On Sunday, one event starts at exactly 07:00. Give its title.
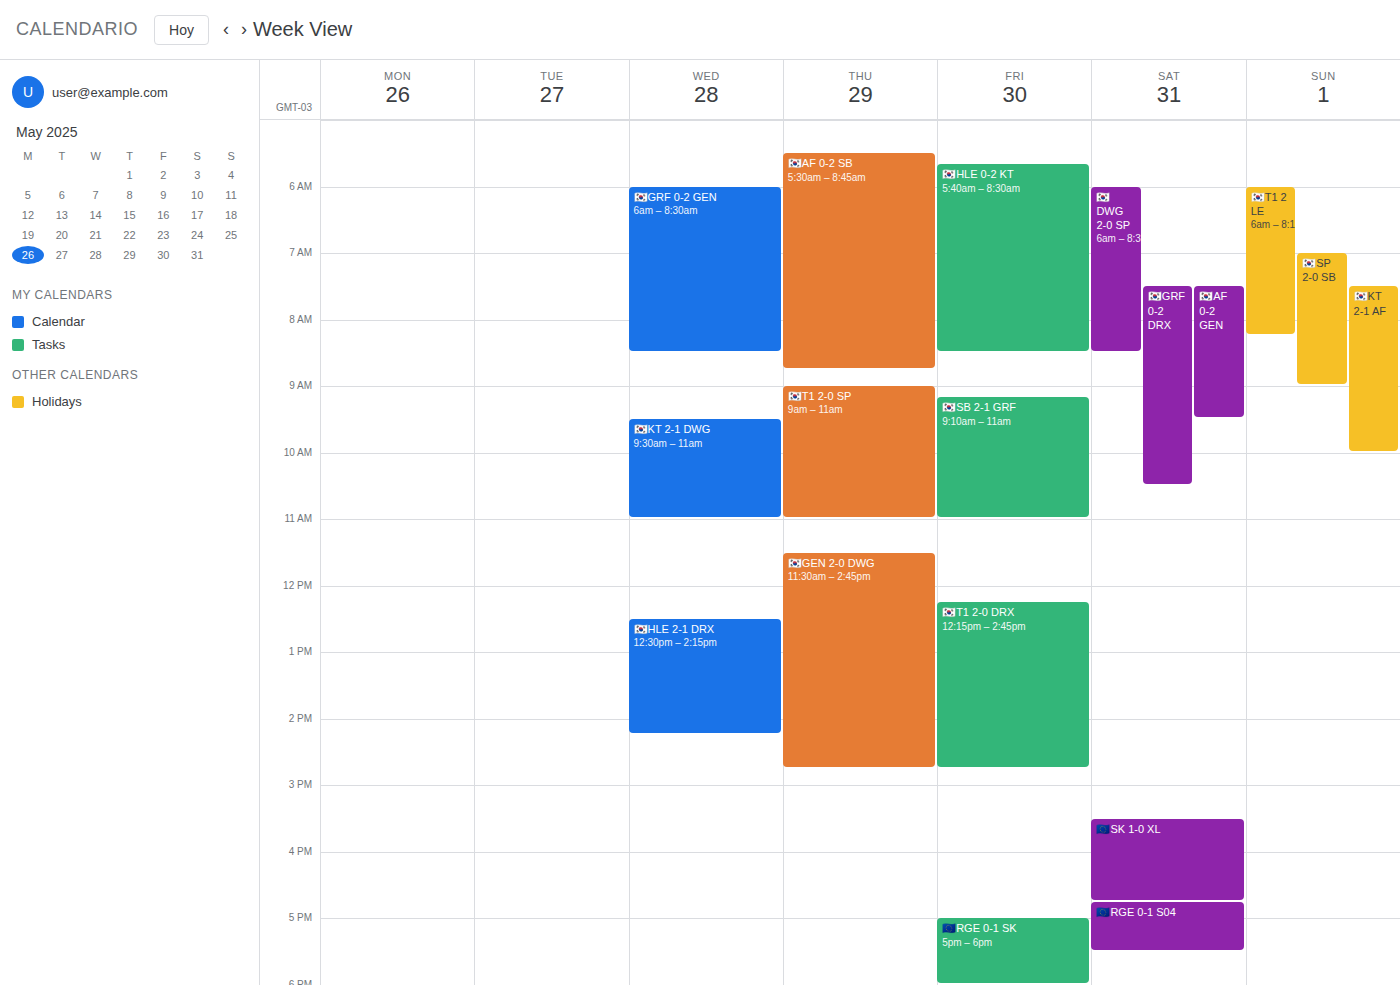
"🇰🇷SP 2-0 SB"